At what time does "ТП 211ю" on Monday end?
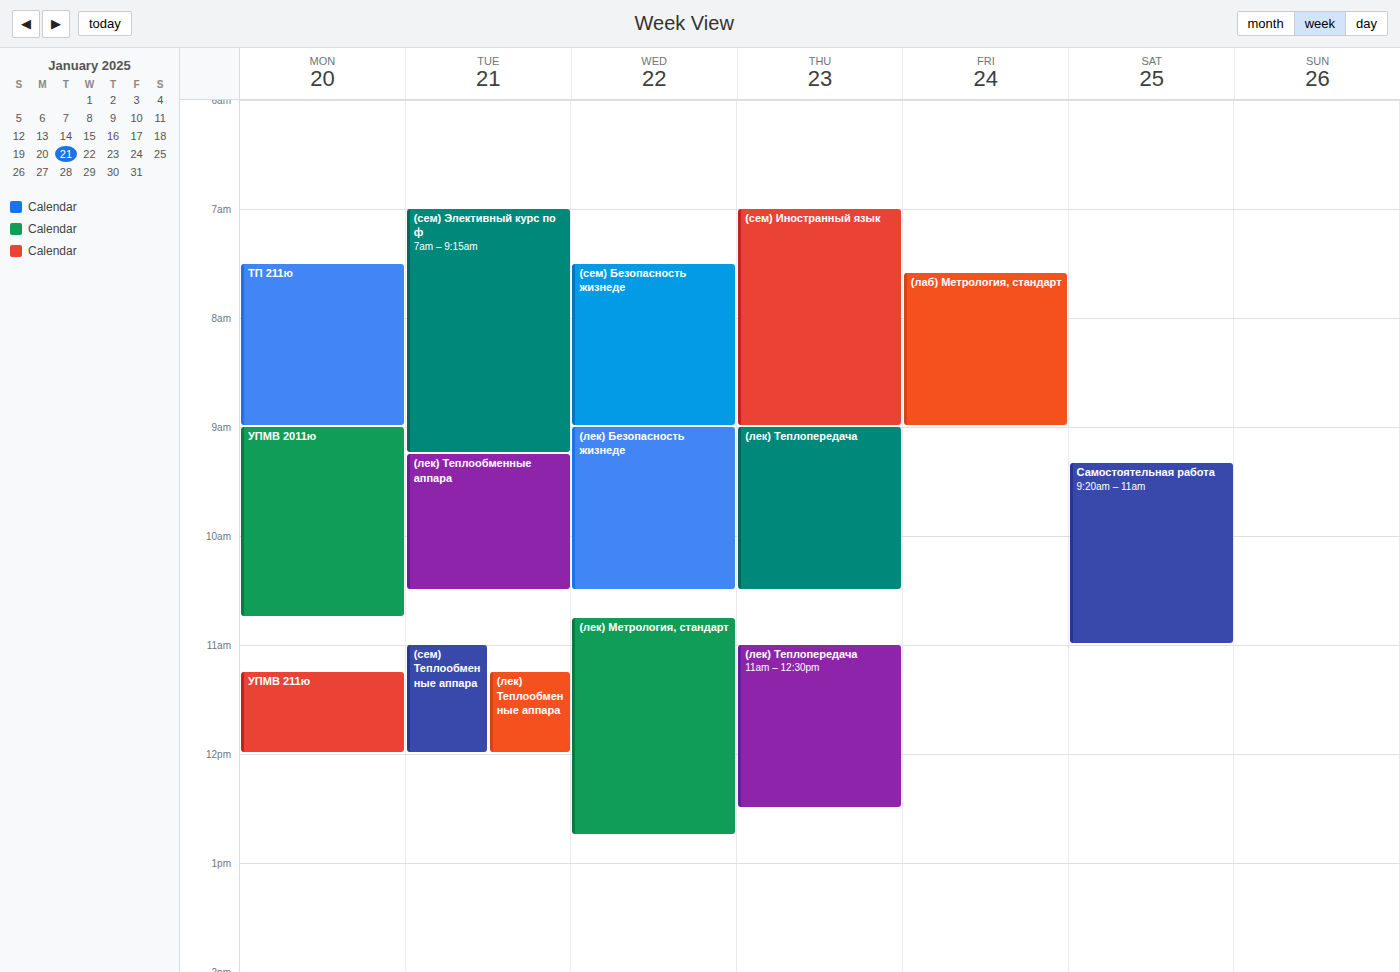
9:00 AM